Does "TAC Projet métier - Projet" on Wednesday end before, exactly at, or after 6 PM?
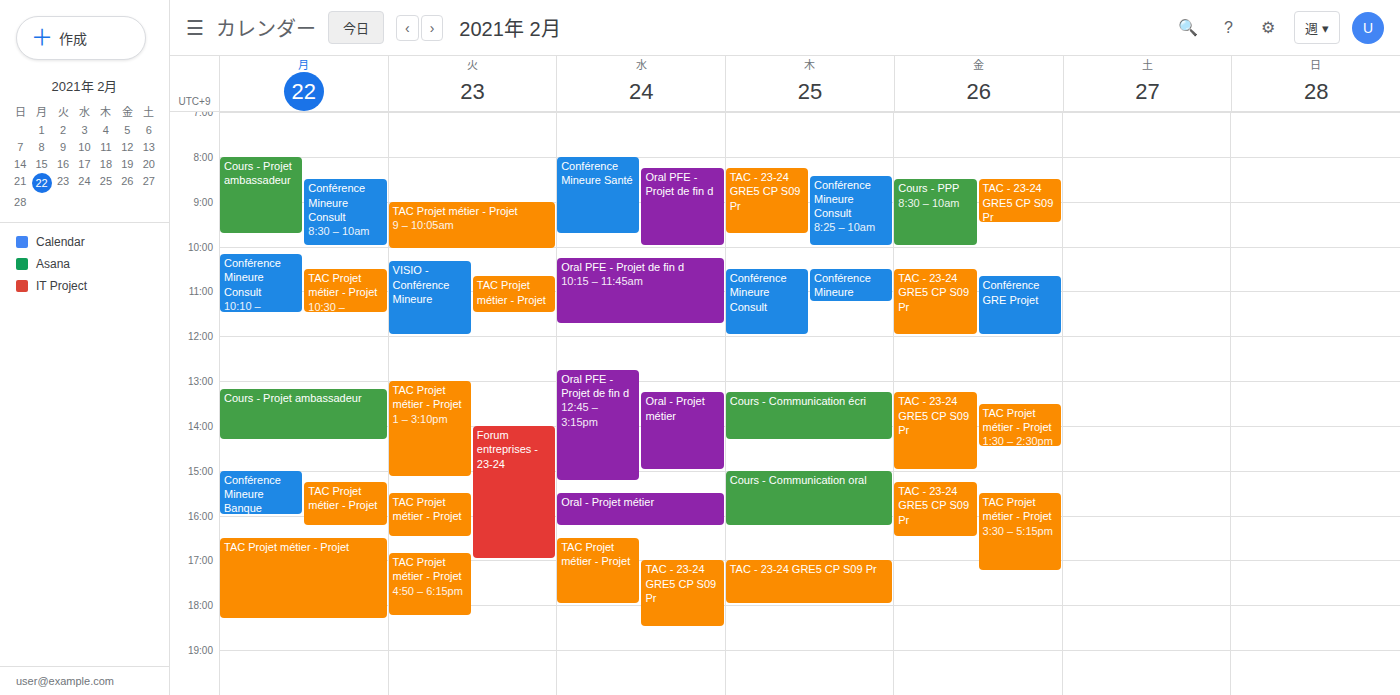
6:00 PM -- exactly at 6 PM, on the 6 PM line.